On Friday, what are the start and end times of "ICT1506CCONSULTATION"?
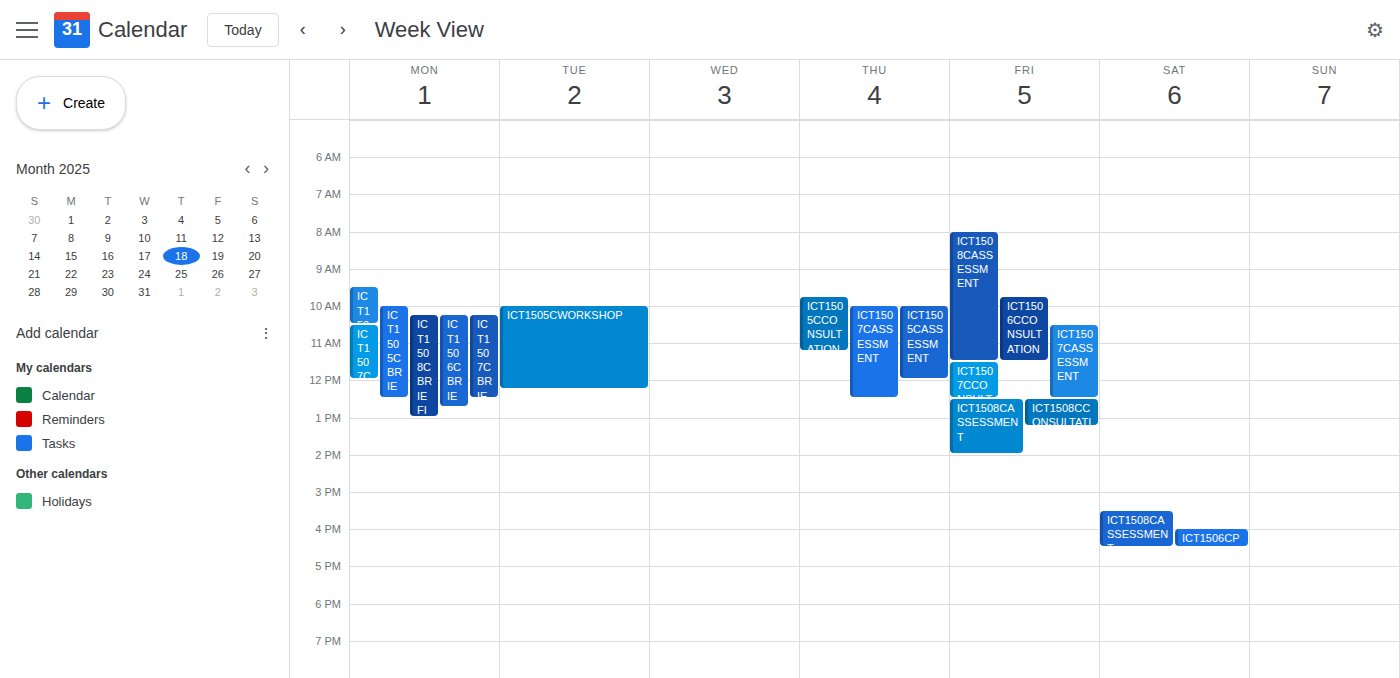
9:45 AM to 11:30 AM